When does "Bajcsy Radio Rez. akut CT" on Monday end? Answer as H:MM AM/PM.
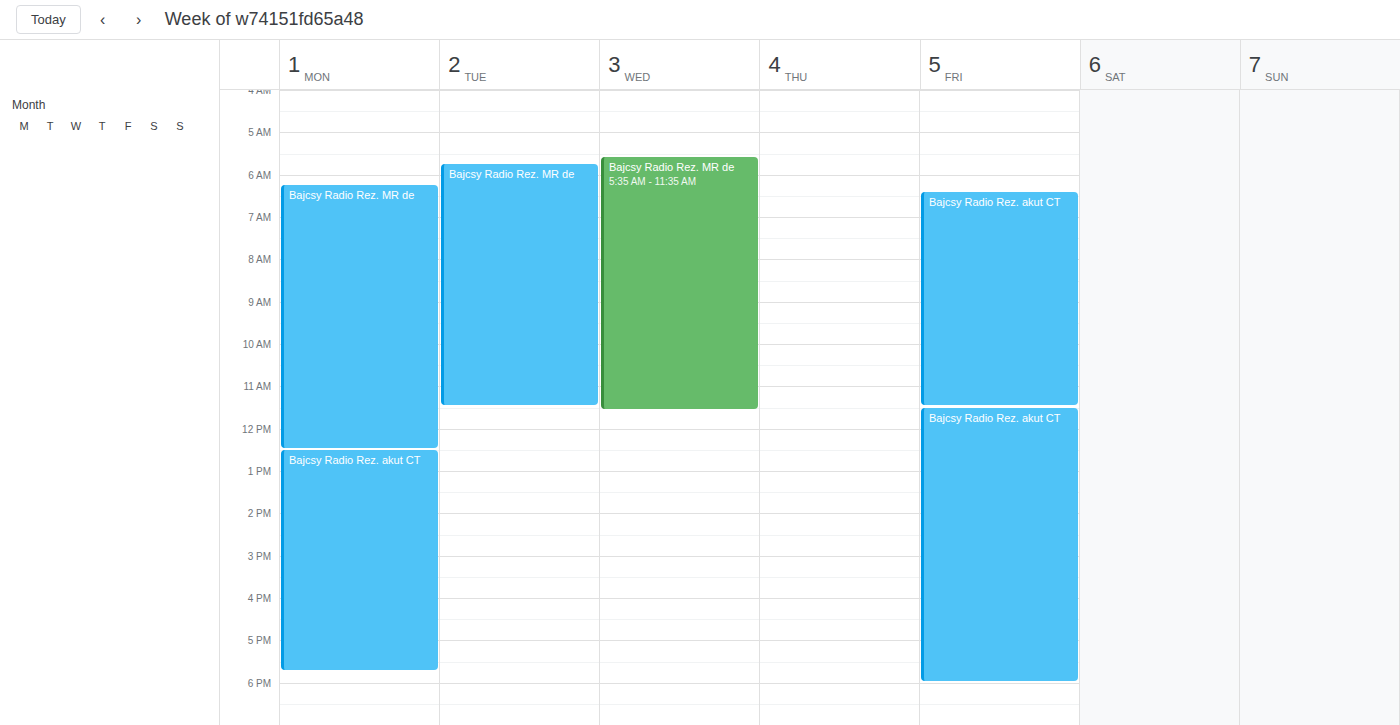
5:45 PM